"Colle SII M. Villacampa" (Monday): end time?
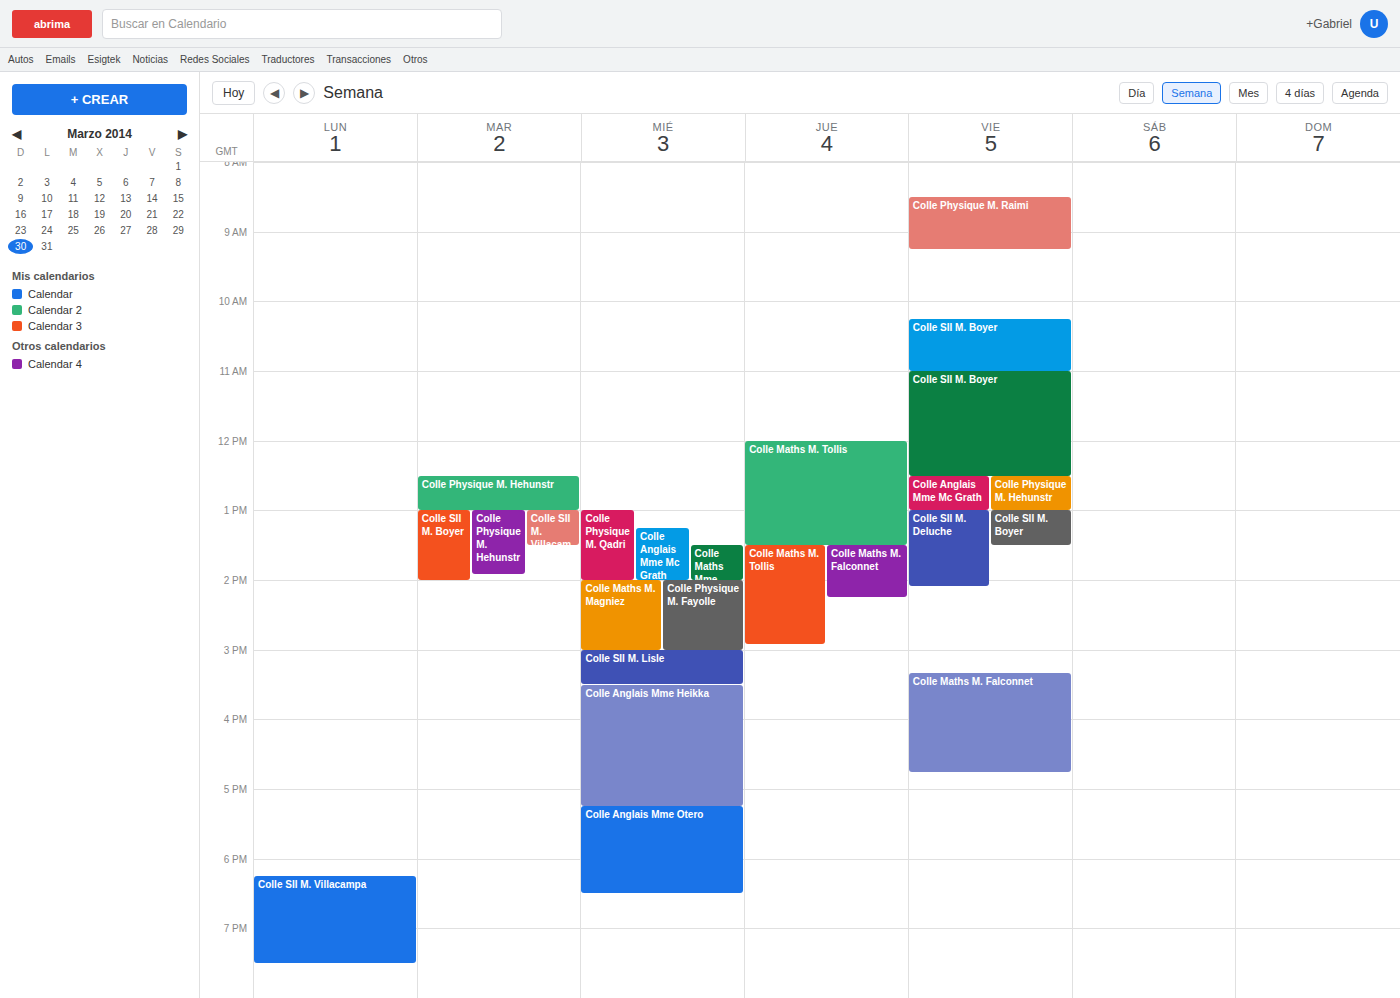
7:30 PM